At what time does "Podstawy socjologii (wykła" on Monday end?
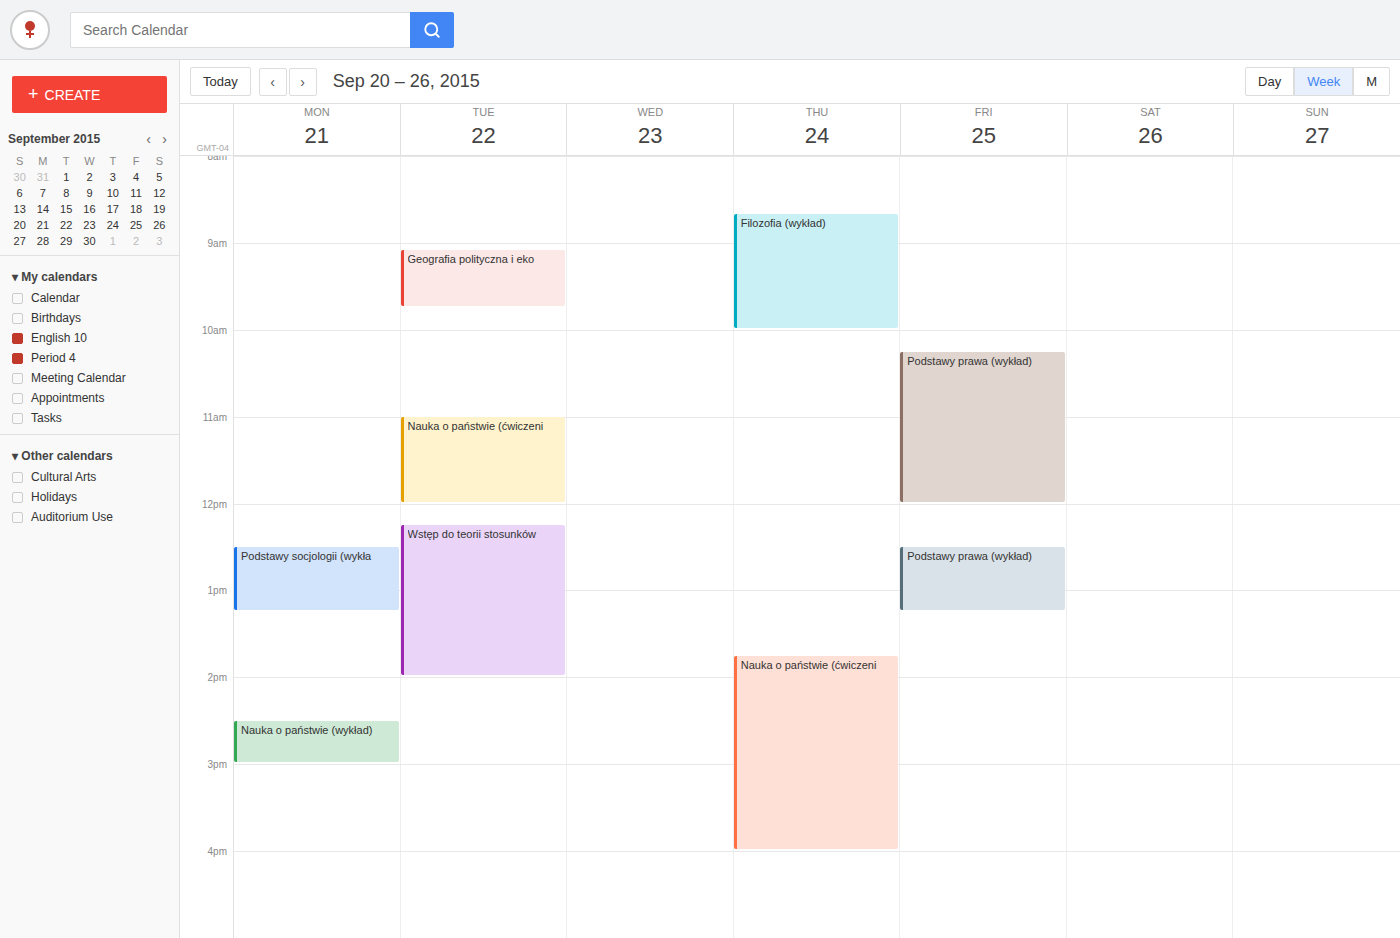
1:15 PM